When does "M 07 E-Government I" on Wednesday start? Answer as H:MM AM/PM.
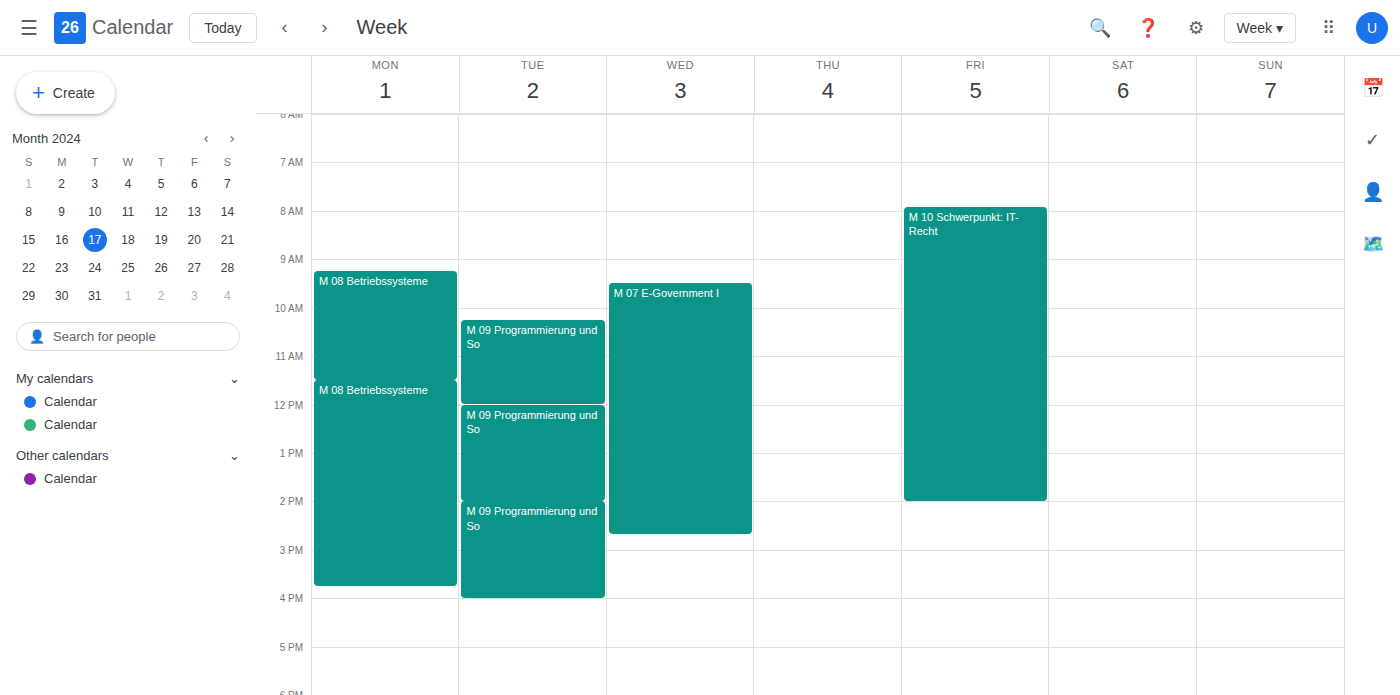
9:30 AM